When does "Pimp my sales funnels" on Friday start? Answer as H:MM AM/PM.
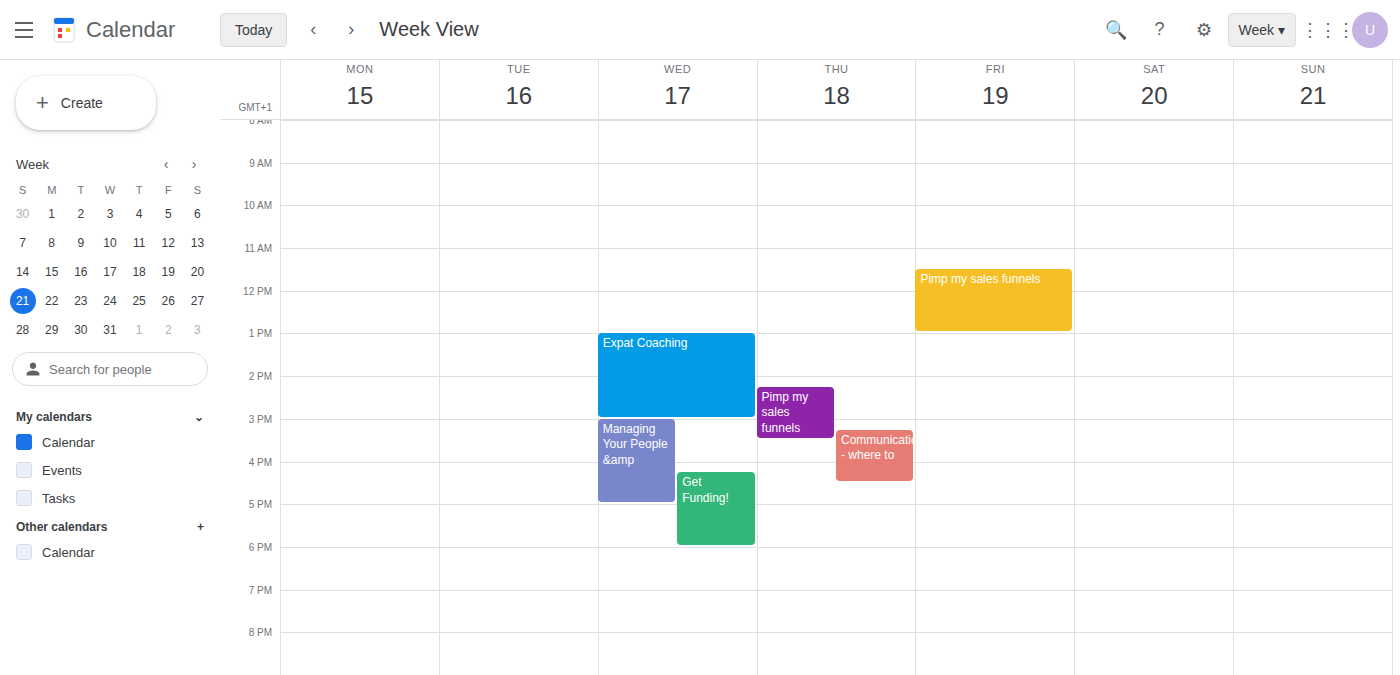
11:30 AM